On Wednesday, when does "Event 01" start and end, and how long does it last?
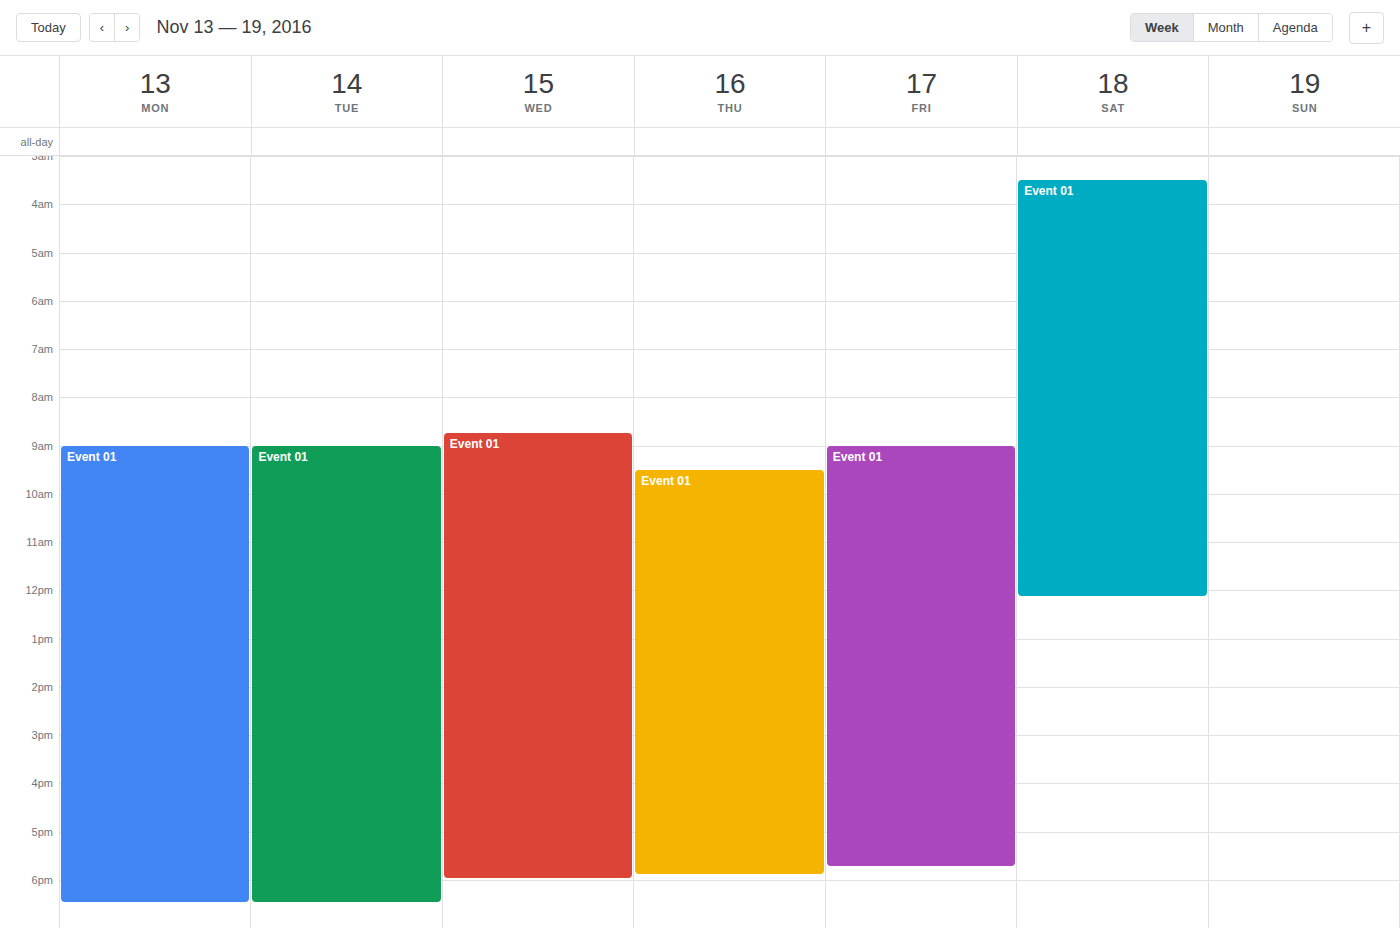
8:45 AM to 6:00 PM, 9 hours 15 minutes